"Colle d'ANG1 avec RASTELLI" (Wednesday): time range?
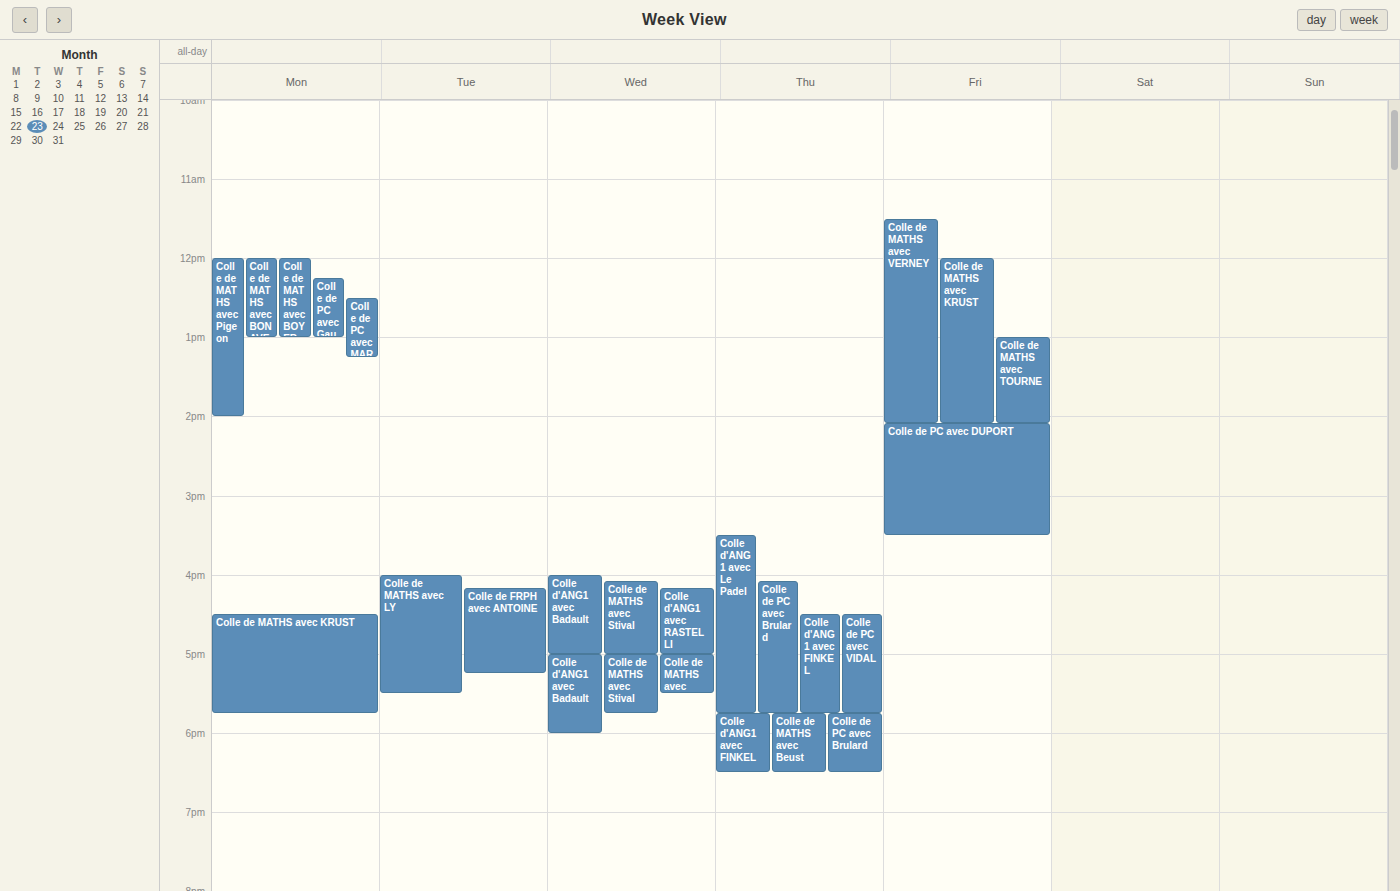
4:10 PM to 5:00 PM